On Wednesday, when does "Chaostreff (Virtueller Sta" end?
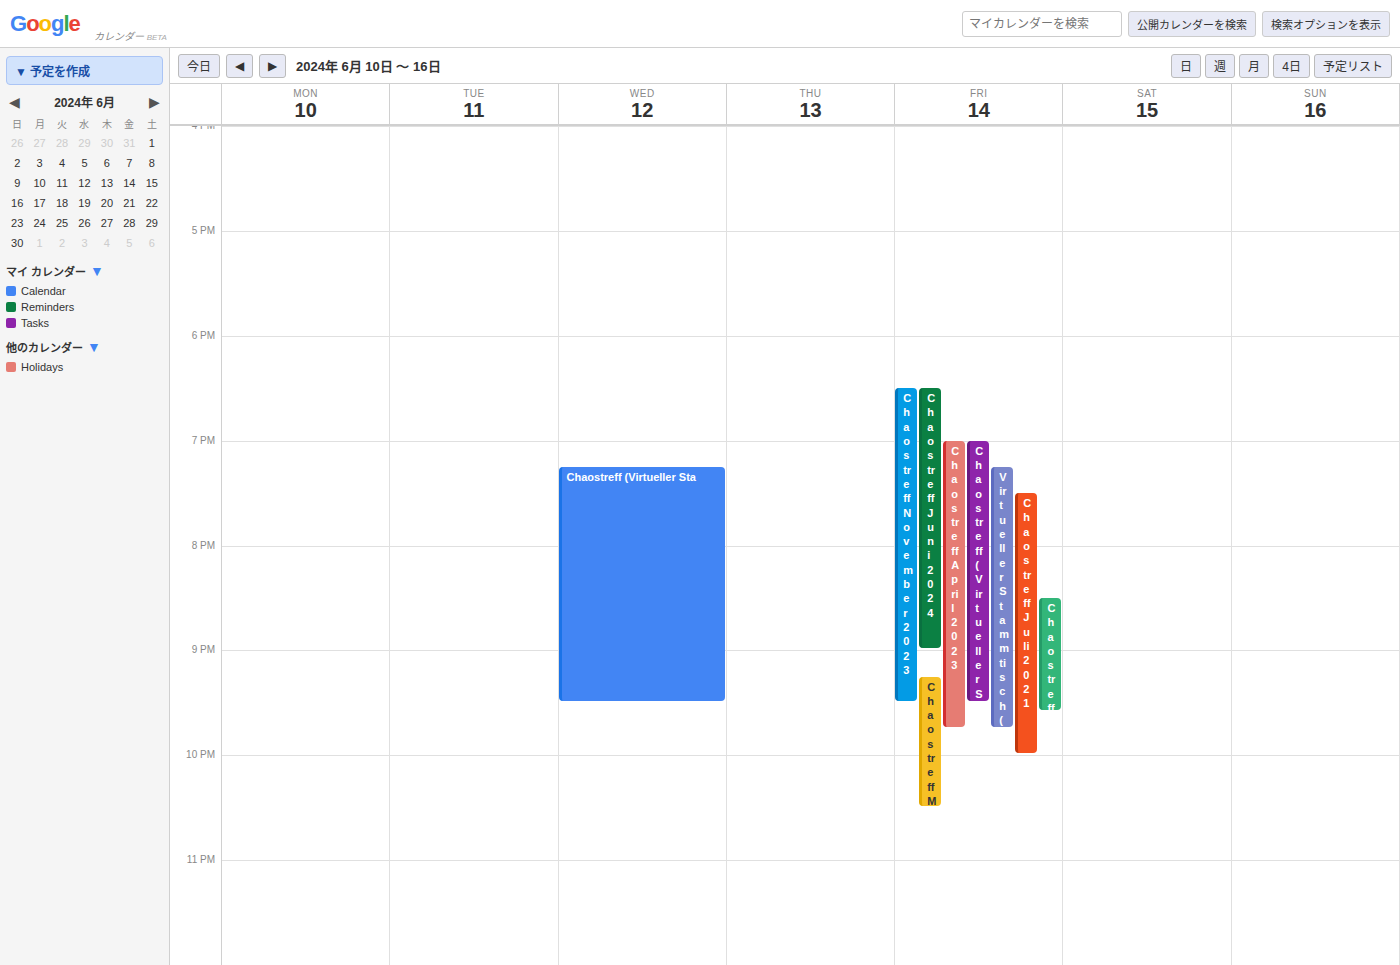
9:30 PM